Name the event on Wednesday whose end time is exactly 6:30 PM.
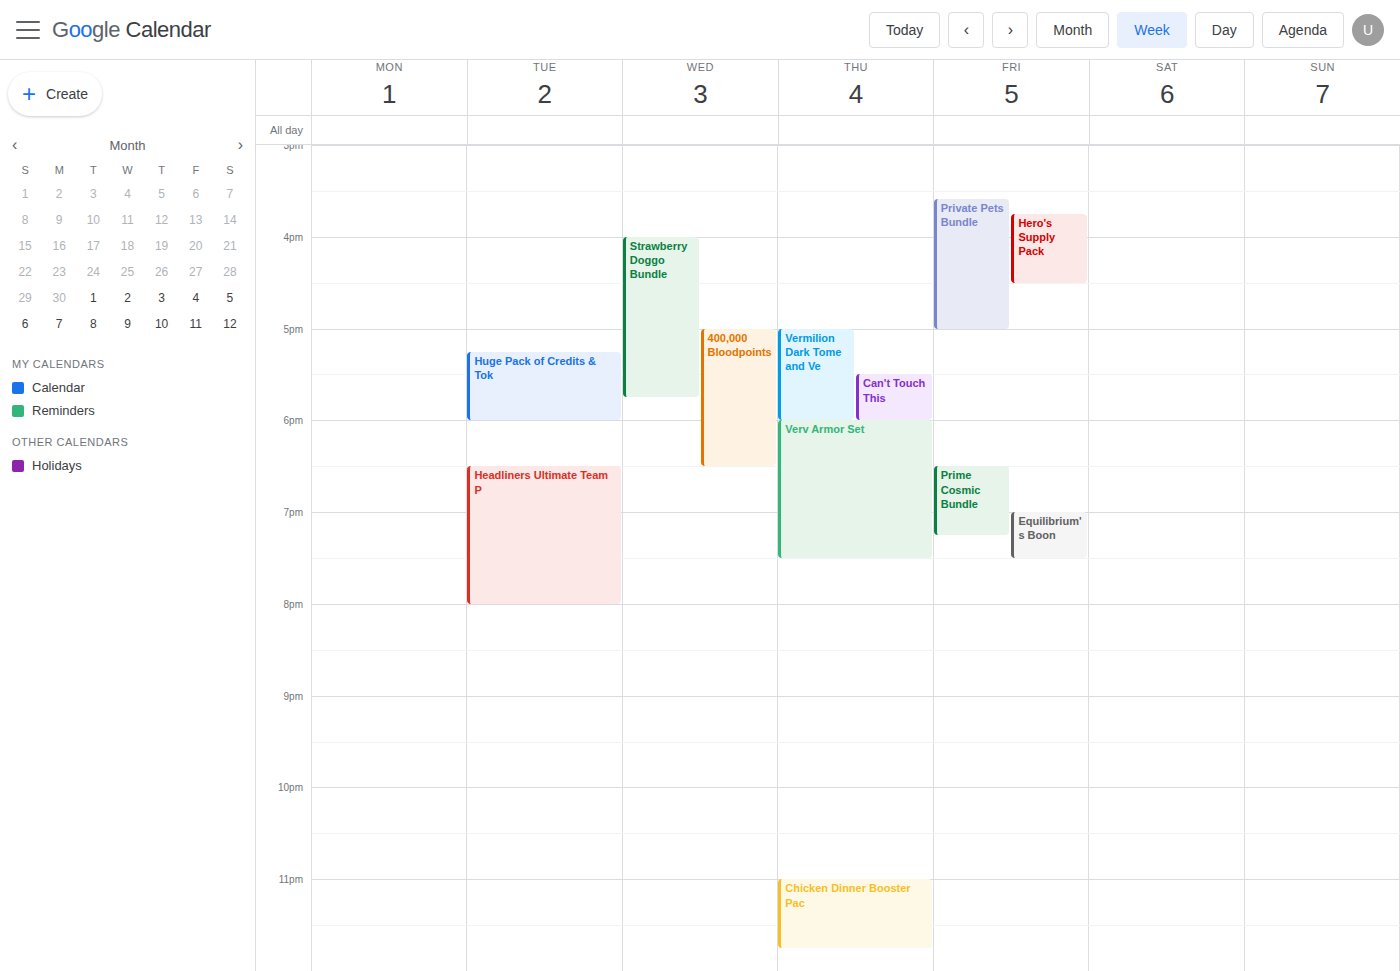
"400,000 Bloodpoints"